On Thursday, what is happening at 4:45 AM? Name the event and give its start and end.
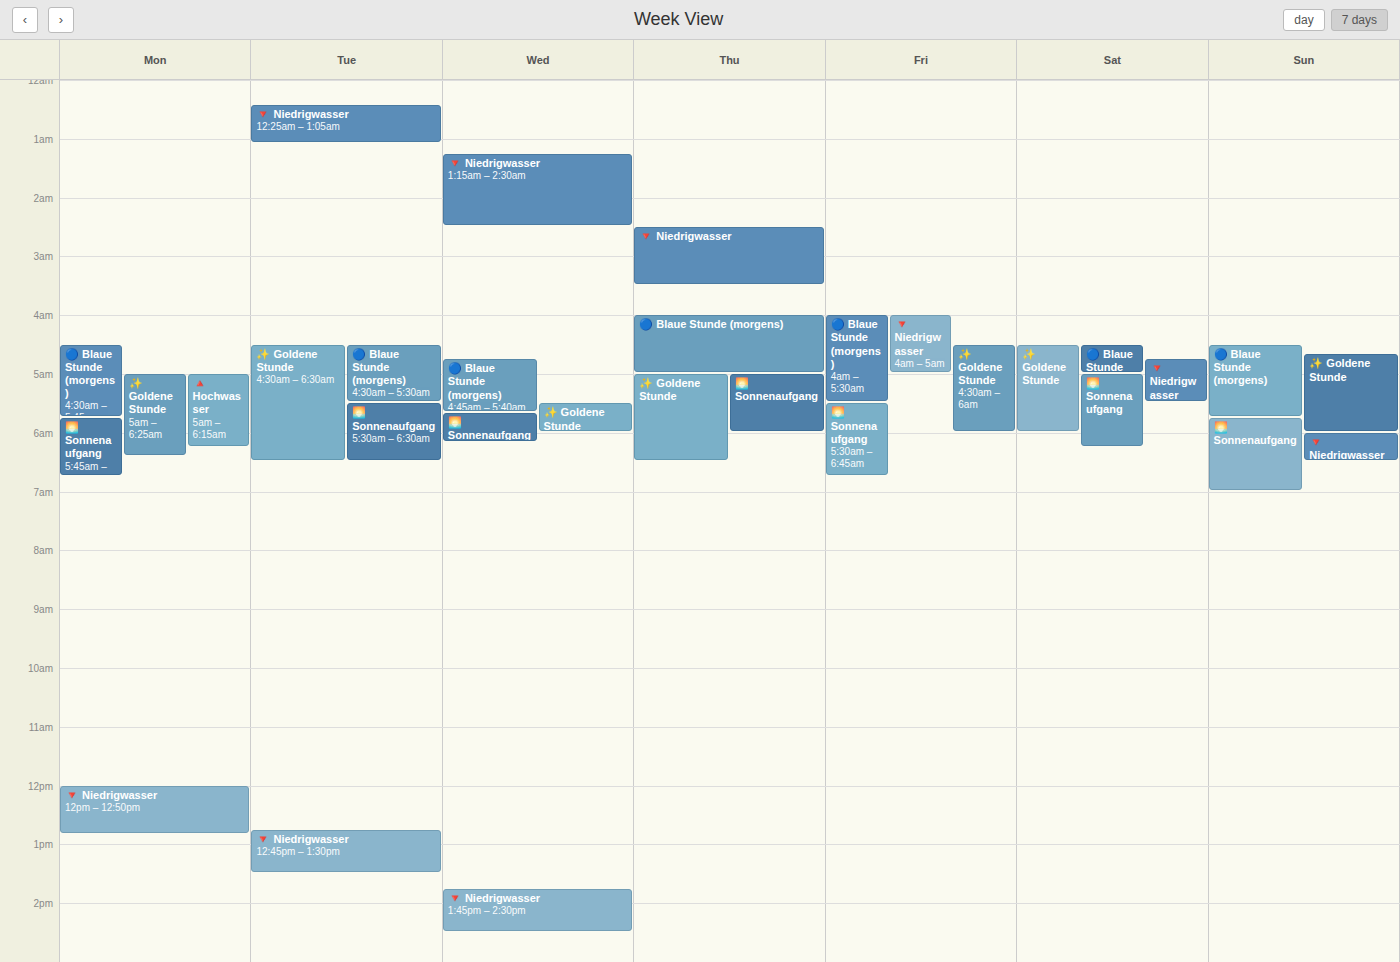
"🔵 Blaue Stunde (morgens)", 4:00 AM to 5:00 AM